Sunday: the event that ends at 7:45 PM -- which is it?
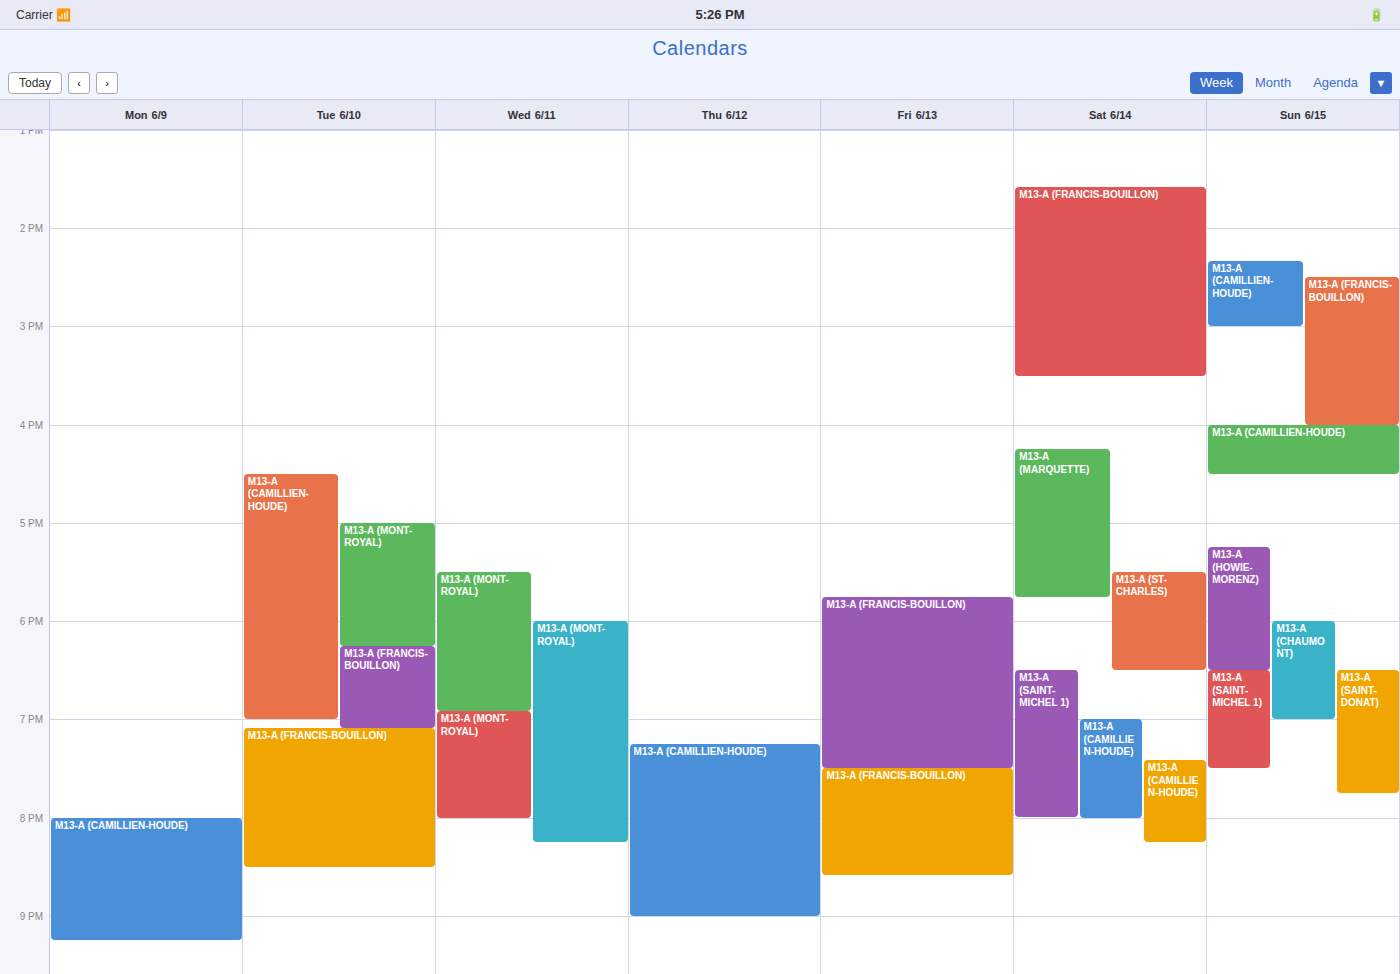
"M13-A (SAINT-DONAT)"